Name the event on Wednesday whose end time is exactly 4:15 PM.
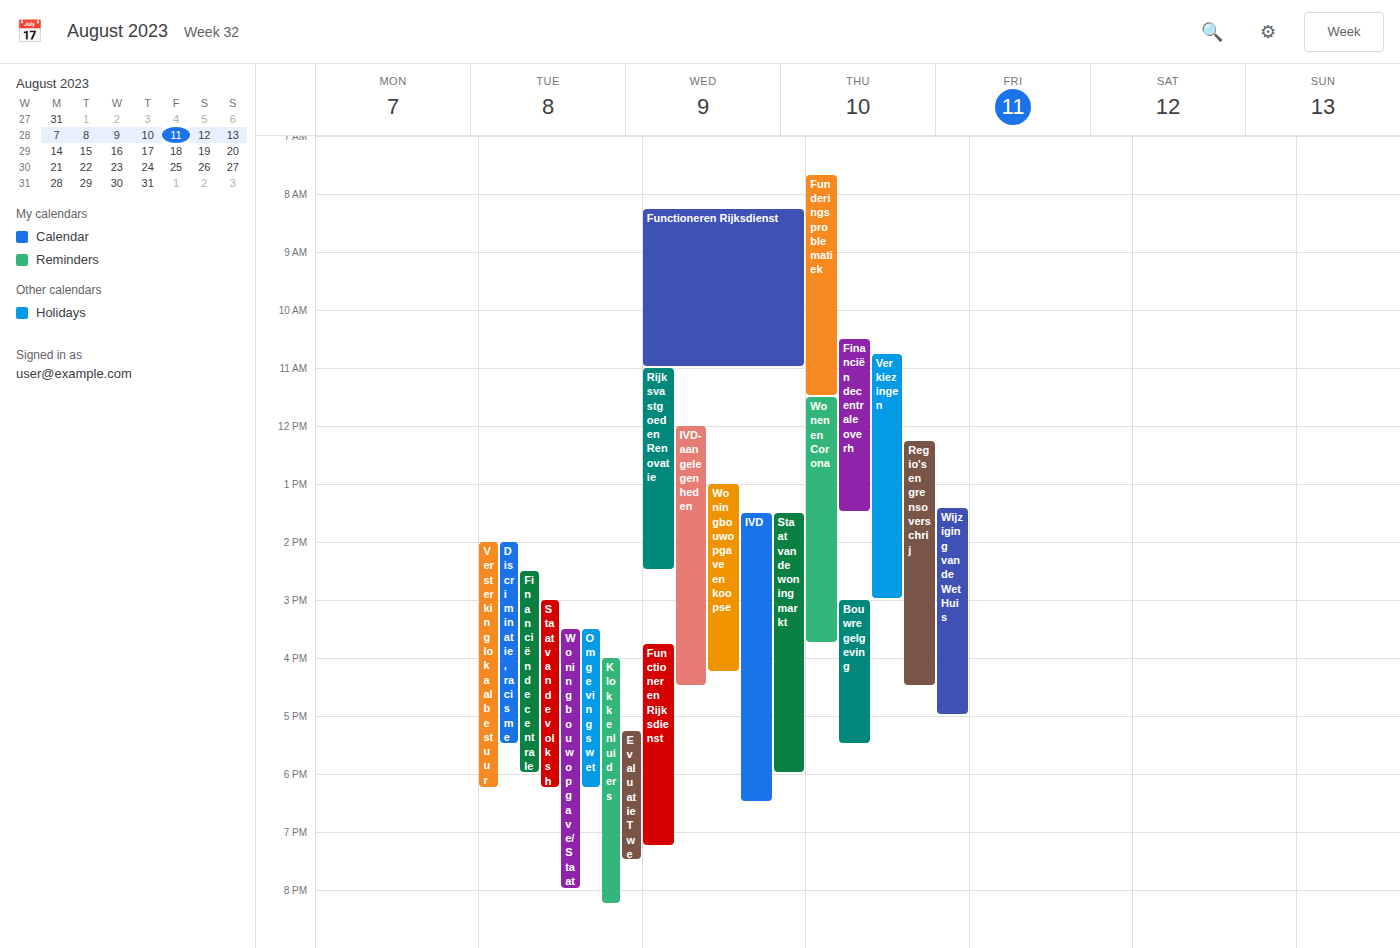
"Woningbouwopgave en koopse"